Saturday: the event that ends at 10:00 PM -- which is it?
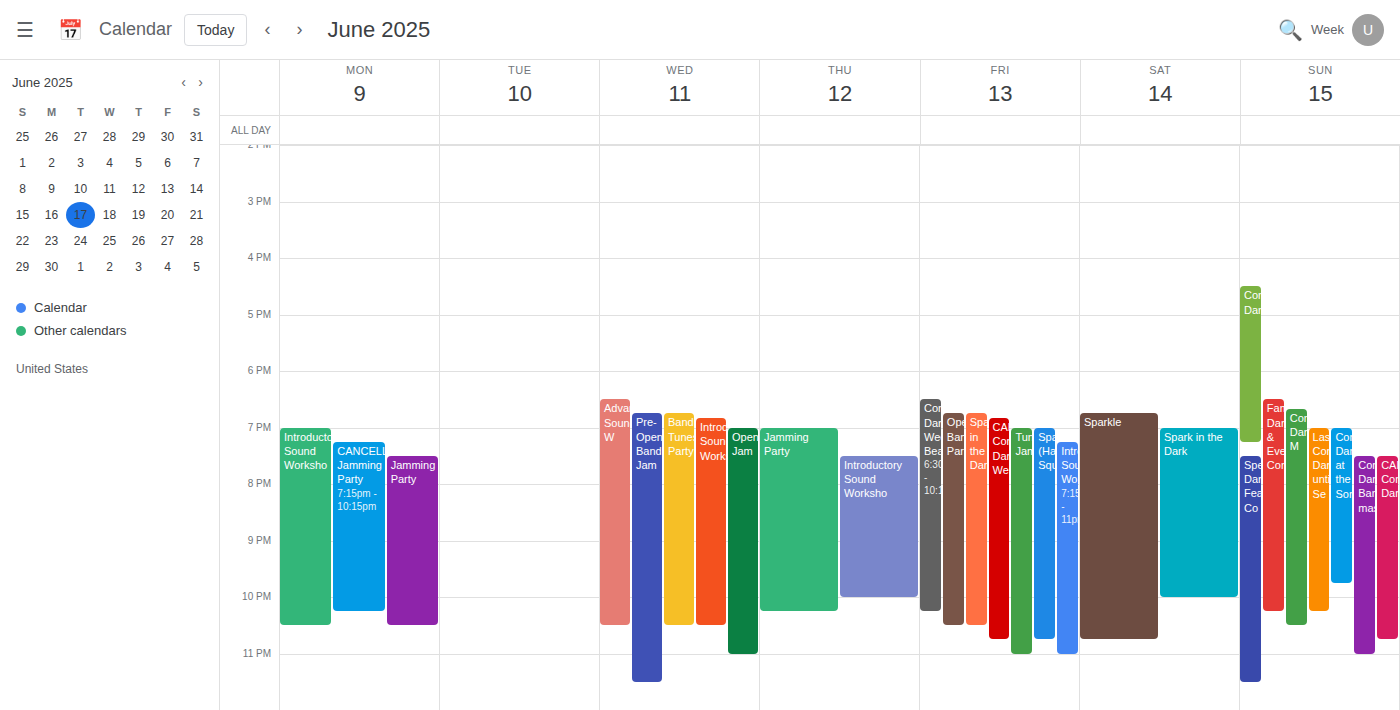
"Spark in the Dark"